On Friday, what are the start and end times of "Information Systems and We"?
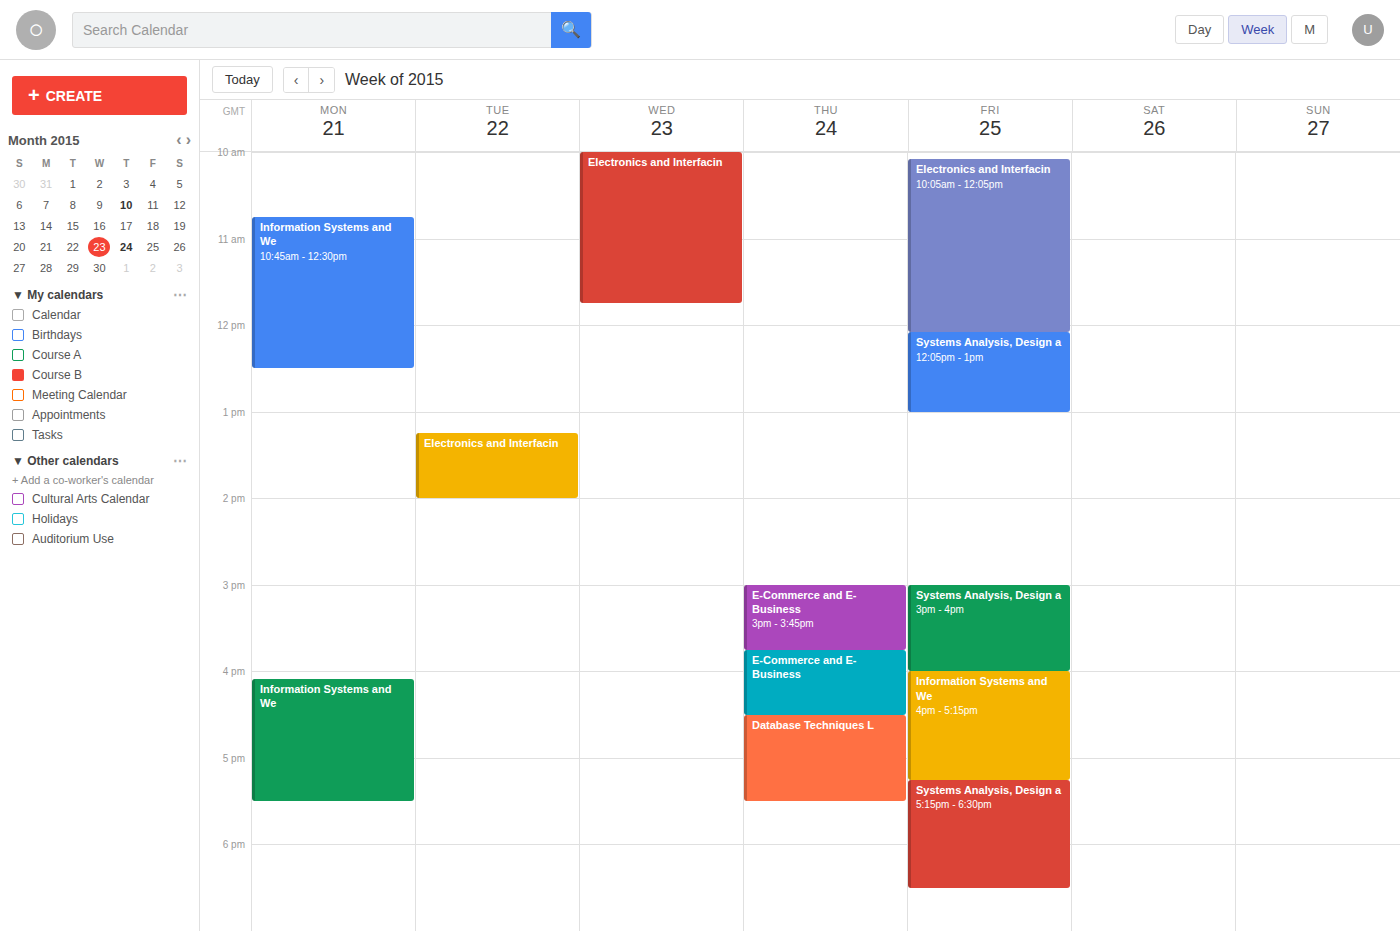
4:00 PM to 5:15 PM